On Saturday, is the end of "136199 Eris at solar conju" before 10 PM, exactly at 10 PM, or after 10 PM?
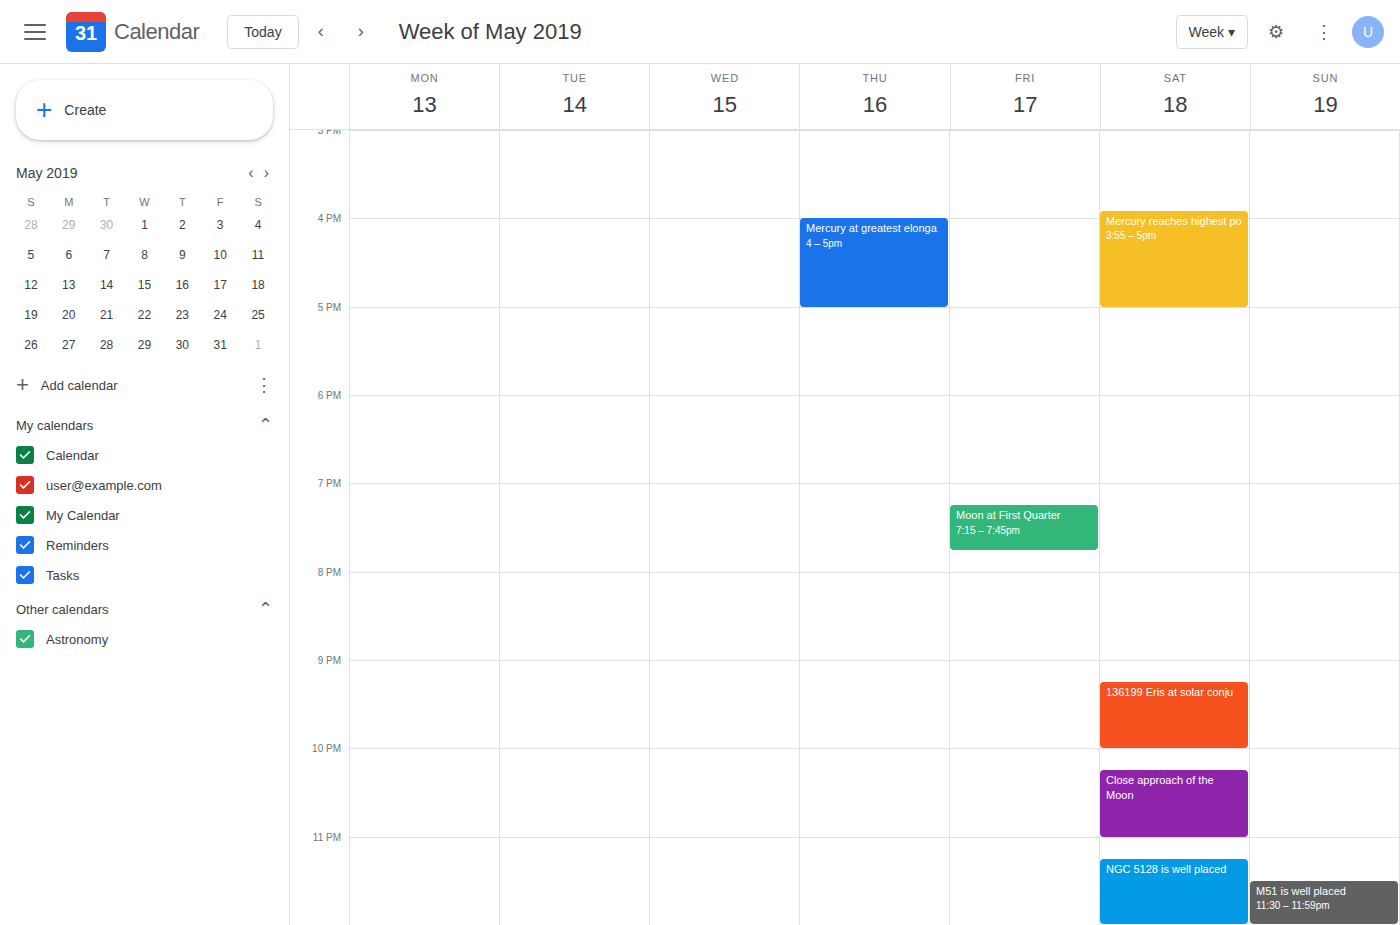
10:00 PM -- exactly at 10 PM, on the 10 PM line.